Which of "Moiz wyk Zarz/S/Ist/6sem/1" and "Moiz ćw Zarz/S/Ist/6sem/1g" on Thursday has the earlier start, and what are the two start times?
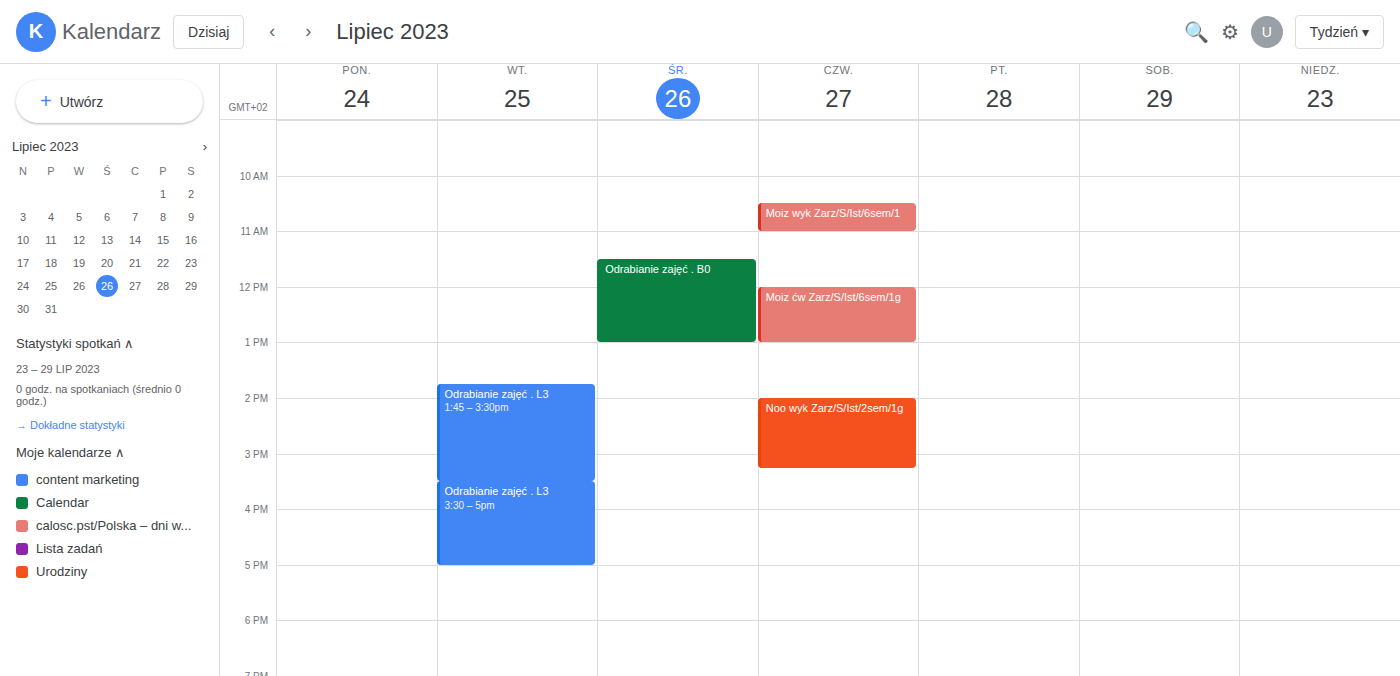
"Moiz wyk Zarz/S/Ist/6sem/1" 10:30 AM; "Moiz ćw Zarz/S/Ist/6sem/1g" 12:00 PM.